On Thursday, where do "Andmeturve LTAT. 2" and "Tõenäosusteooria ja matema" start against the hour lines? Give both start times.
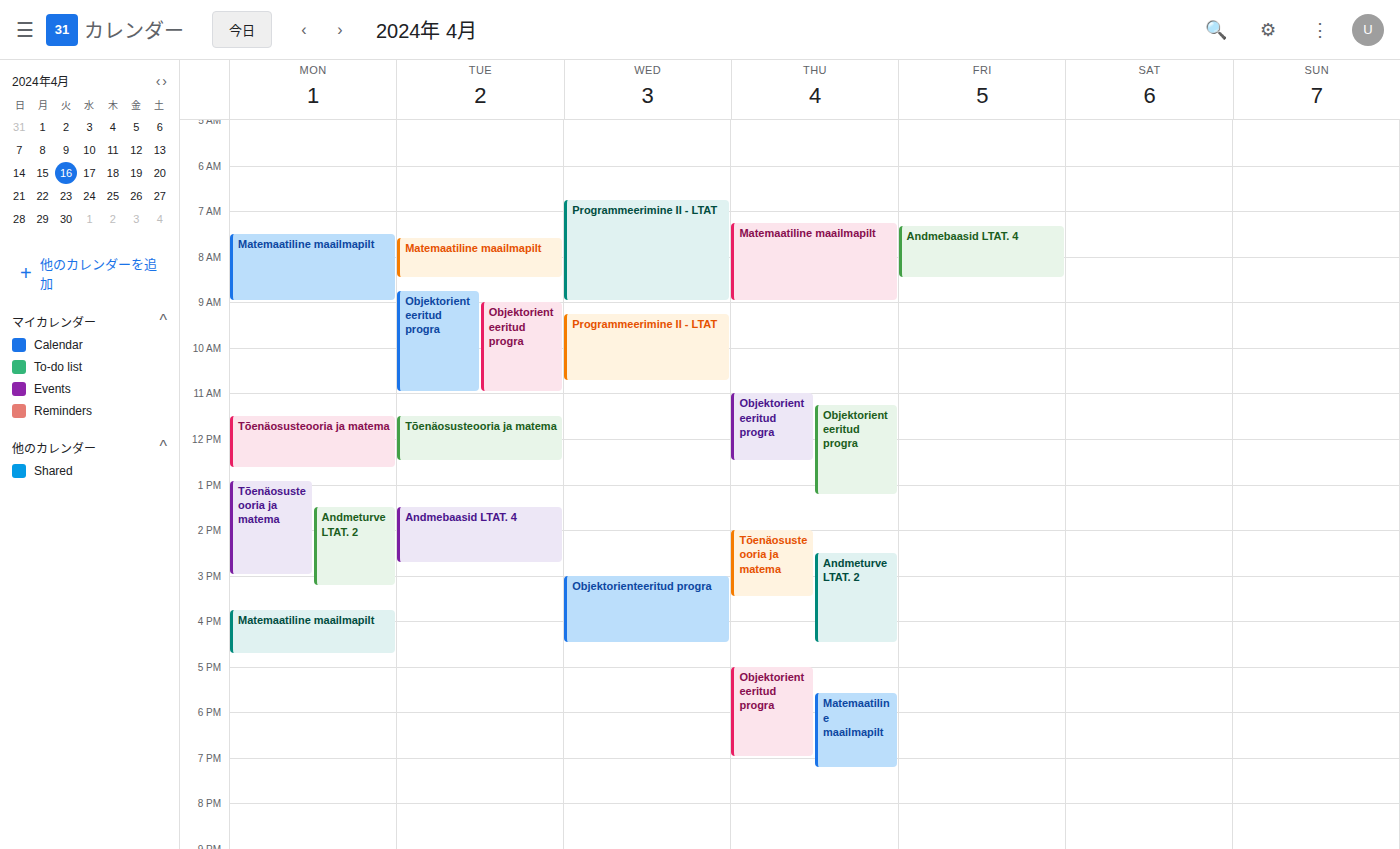
"Andmeturve LTAT. 2": 2:30 PM, halfway between the 2 PM and 3 PM lines. "Tõenäosusteooria ja matema": 2:00 PM, exactly on the 2 PM line.